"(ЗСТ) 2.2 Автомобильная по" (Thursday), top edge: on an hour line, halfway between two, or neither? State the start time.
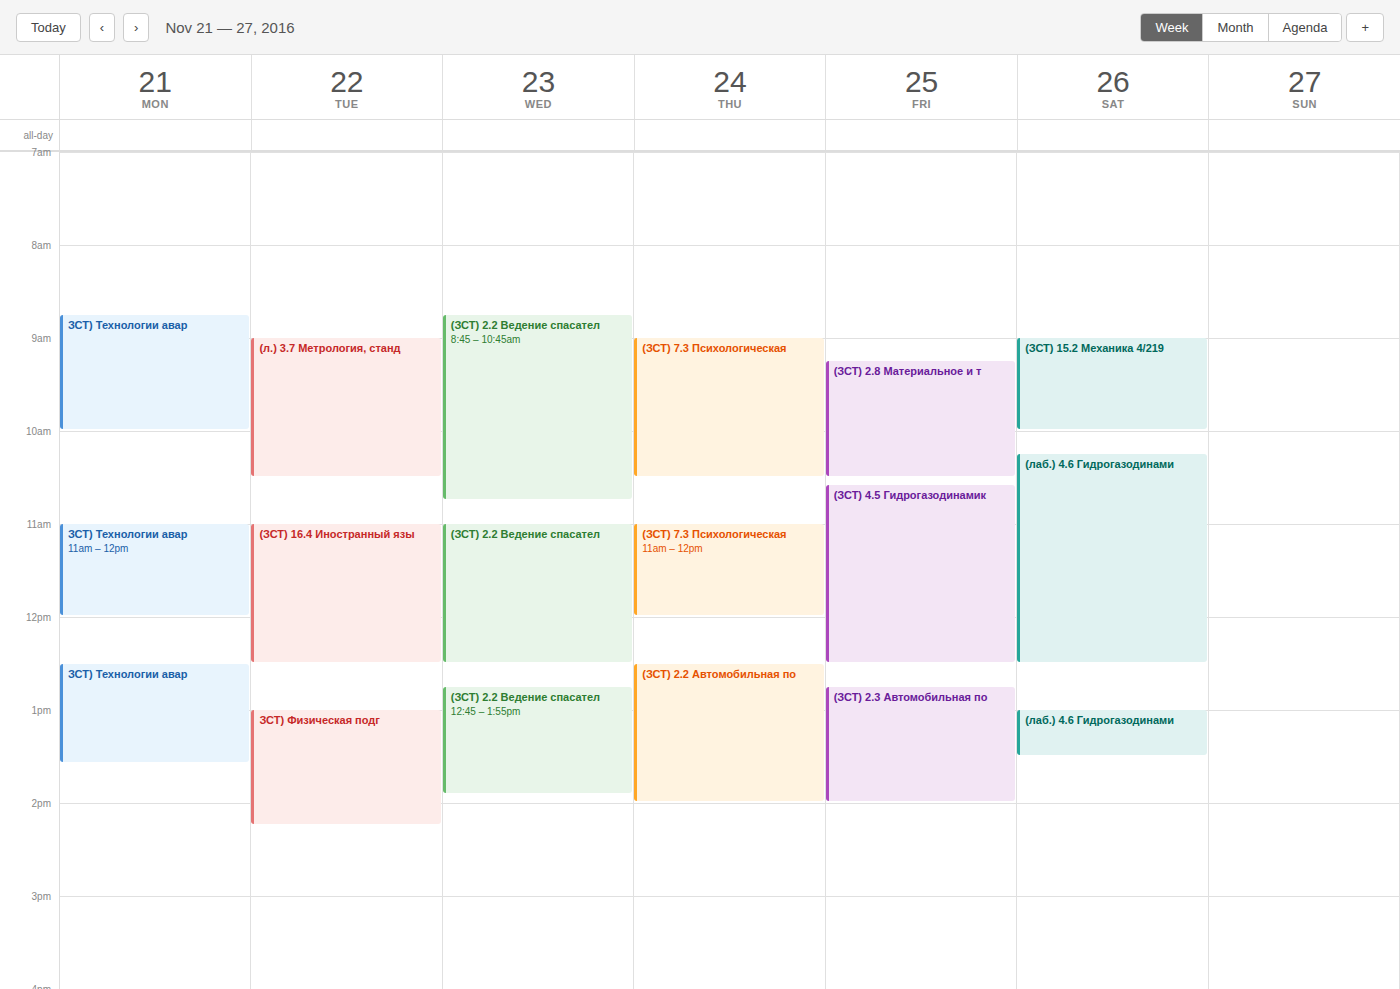
12:30 PM -- halfway between the 12 PM and 1 PM lines.